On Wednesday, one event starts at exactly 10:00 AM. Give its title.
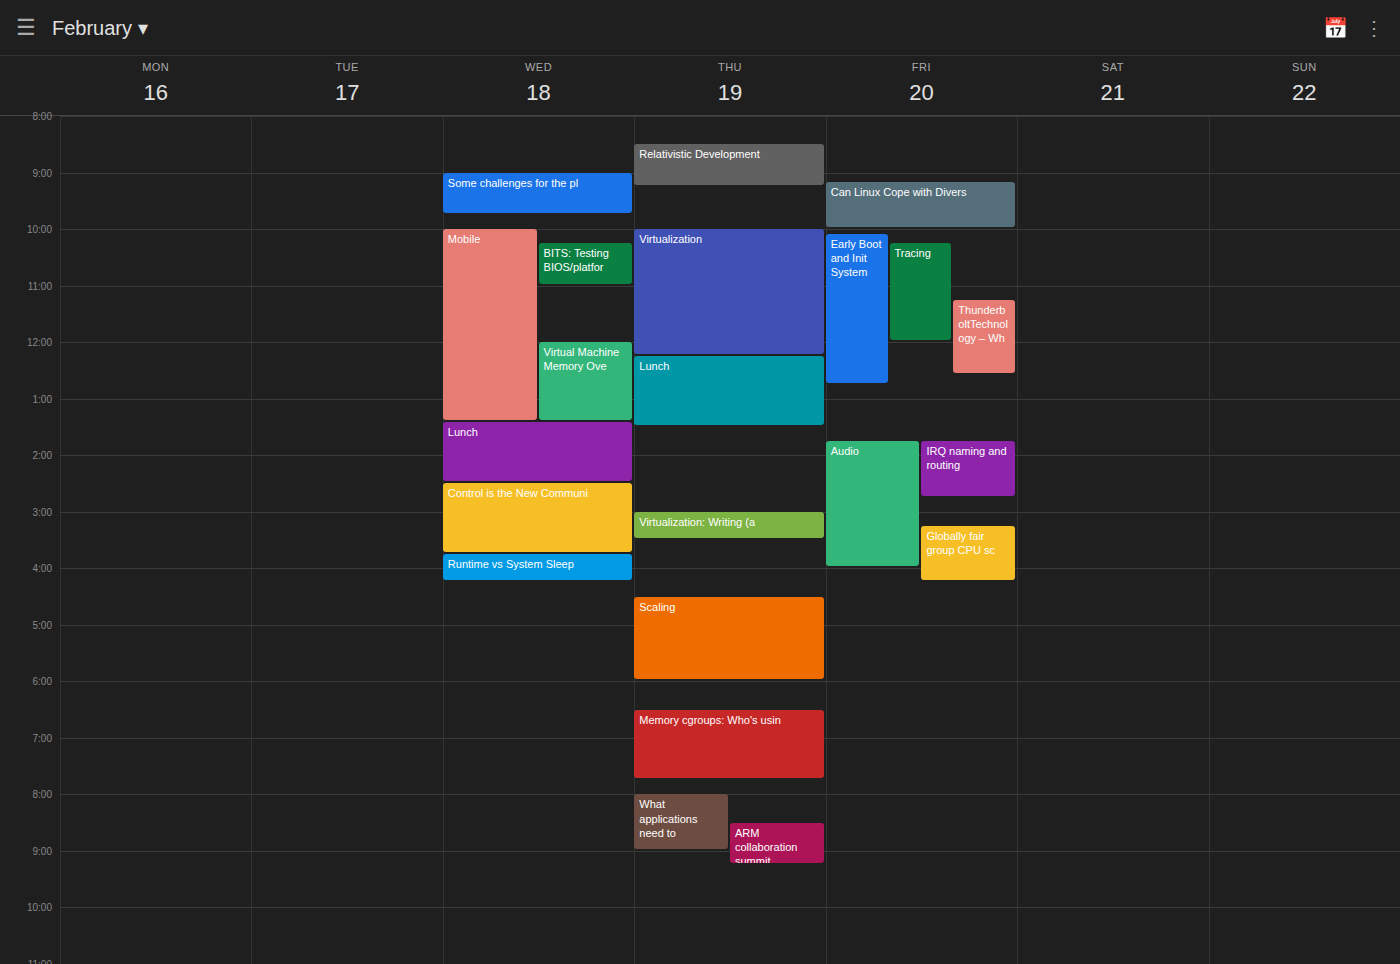
"Mobile"